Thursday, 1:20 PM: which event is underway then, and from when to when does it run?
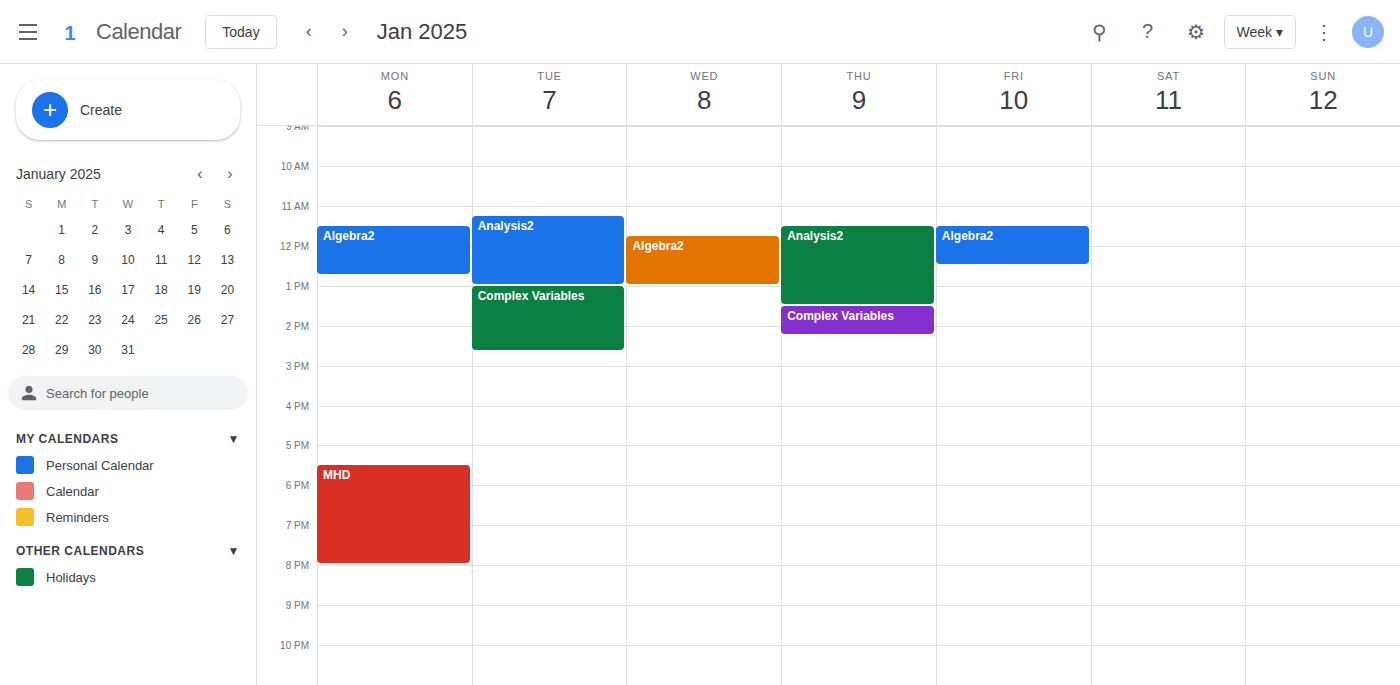
"Analysis2", 11:30 AM to 1:30 PM